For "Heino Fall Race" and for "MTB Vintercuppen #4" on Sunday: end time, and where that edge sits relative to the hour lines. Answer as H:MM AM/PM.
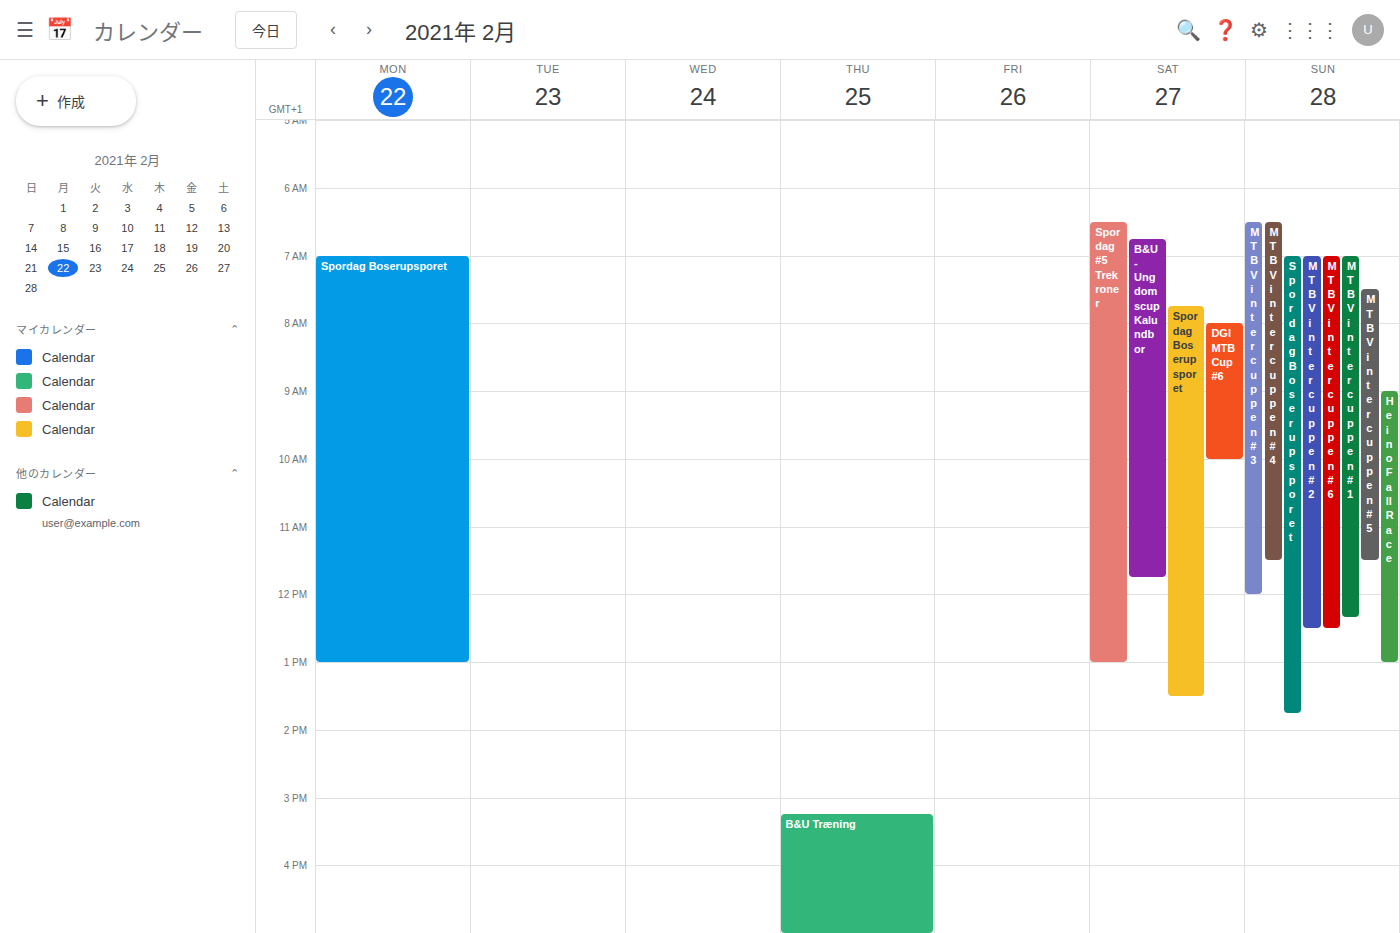
"Heino Fall Race": 1:00 PM, exactly on the 1 PM line. "MTB Vintercuppen #4": 11:30 AM, halfway between the 11 AM and 12 PM lines.